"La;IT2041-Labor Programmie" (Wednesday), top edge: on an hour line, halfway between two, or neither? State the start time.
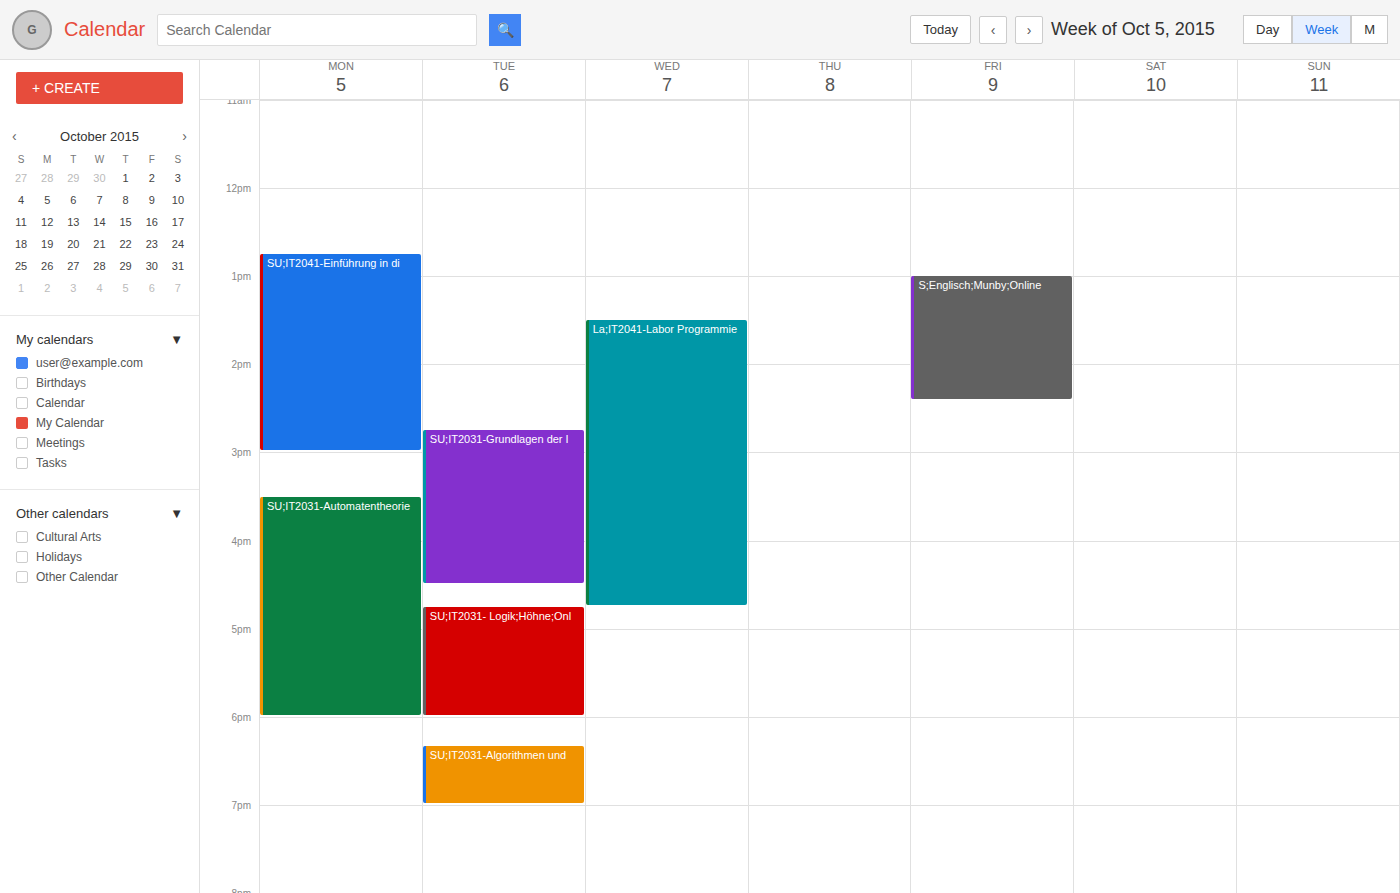
1:30 PM -- halfway between the 1 PM and 2 PM lines.